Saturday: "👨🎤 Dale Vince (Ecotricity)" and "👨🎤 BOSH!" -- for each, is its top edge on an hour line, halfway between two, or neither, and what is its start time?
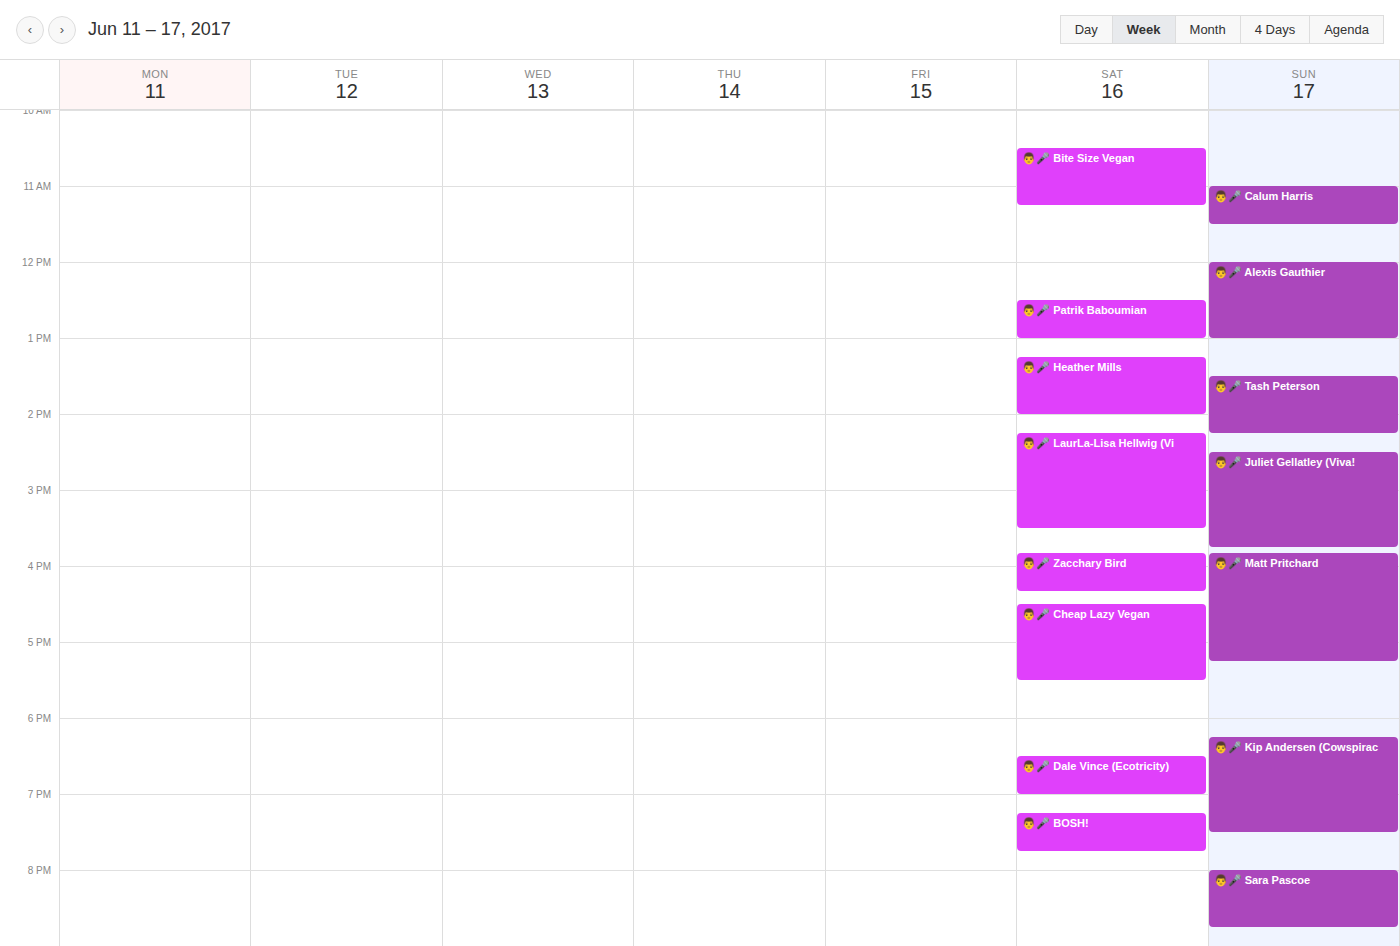
"👨🎤 Dale Vince (Ecotricity)": 6:30 PM, halfway between the 6 PM and 7 PM lines. "👨🎤 BOSH!": 7:15 PM, neither: a quarter of the way from the 7 PM line to the 8 PM line.